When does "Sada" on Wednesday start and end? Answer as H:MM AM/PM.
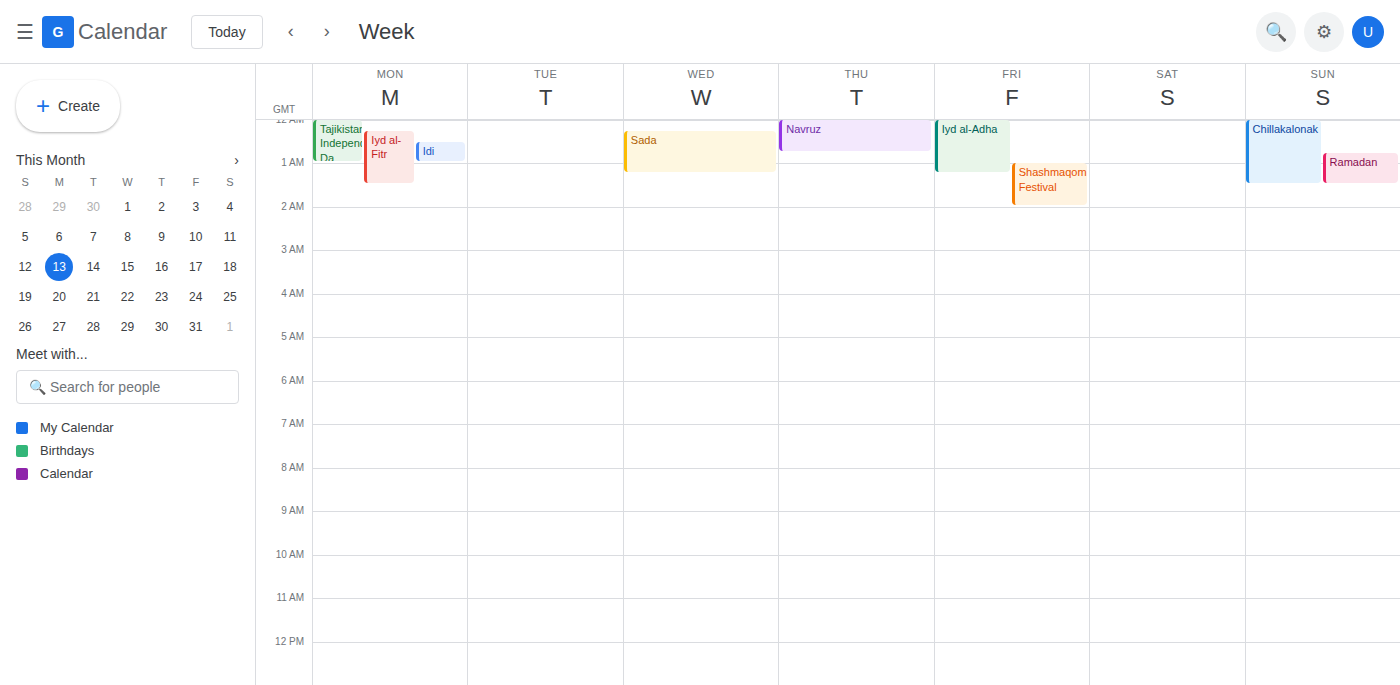
12:15 AM to 1:15 AM